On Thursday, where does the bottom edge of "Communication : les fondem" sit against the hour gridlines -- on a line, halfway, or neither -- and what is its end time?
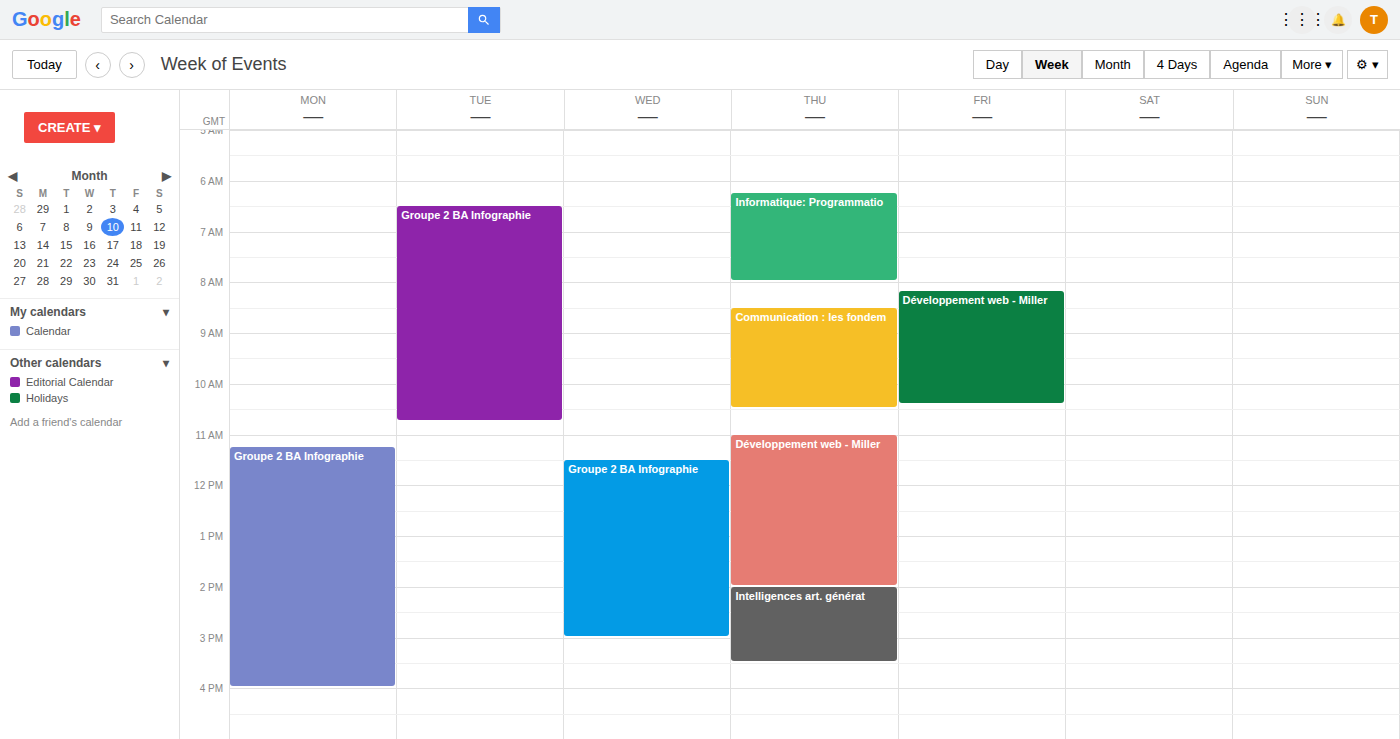
10:30 AM -- halfway between the 10 AM and 11 AM lines.